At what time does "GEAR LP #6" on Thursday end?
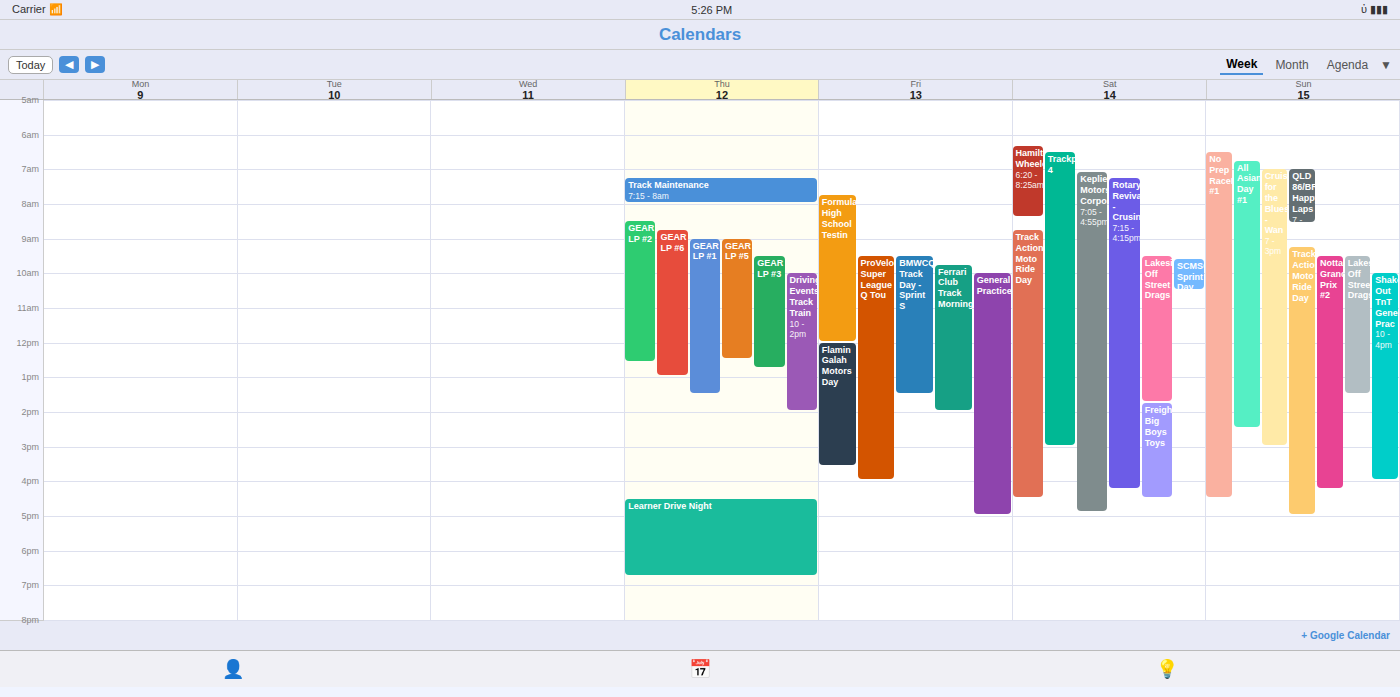
1:00 PM